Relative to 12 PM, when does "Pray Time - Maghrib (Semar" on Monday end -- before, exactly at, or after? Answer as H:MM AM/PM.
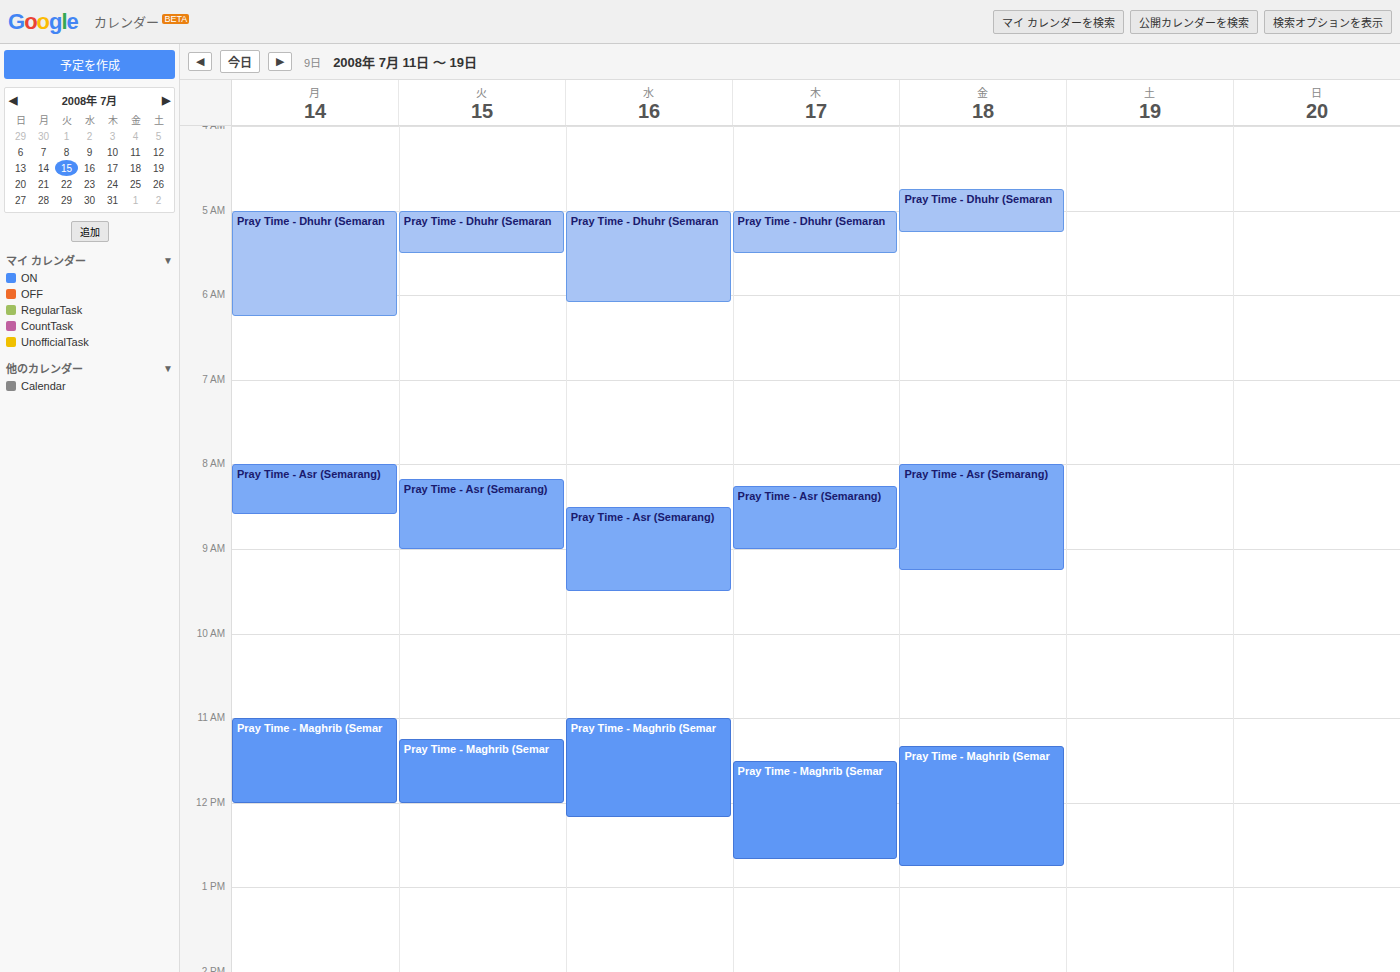
12:00 PM -- exactly at 12 PM, on the 12 PM line.